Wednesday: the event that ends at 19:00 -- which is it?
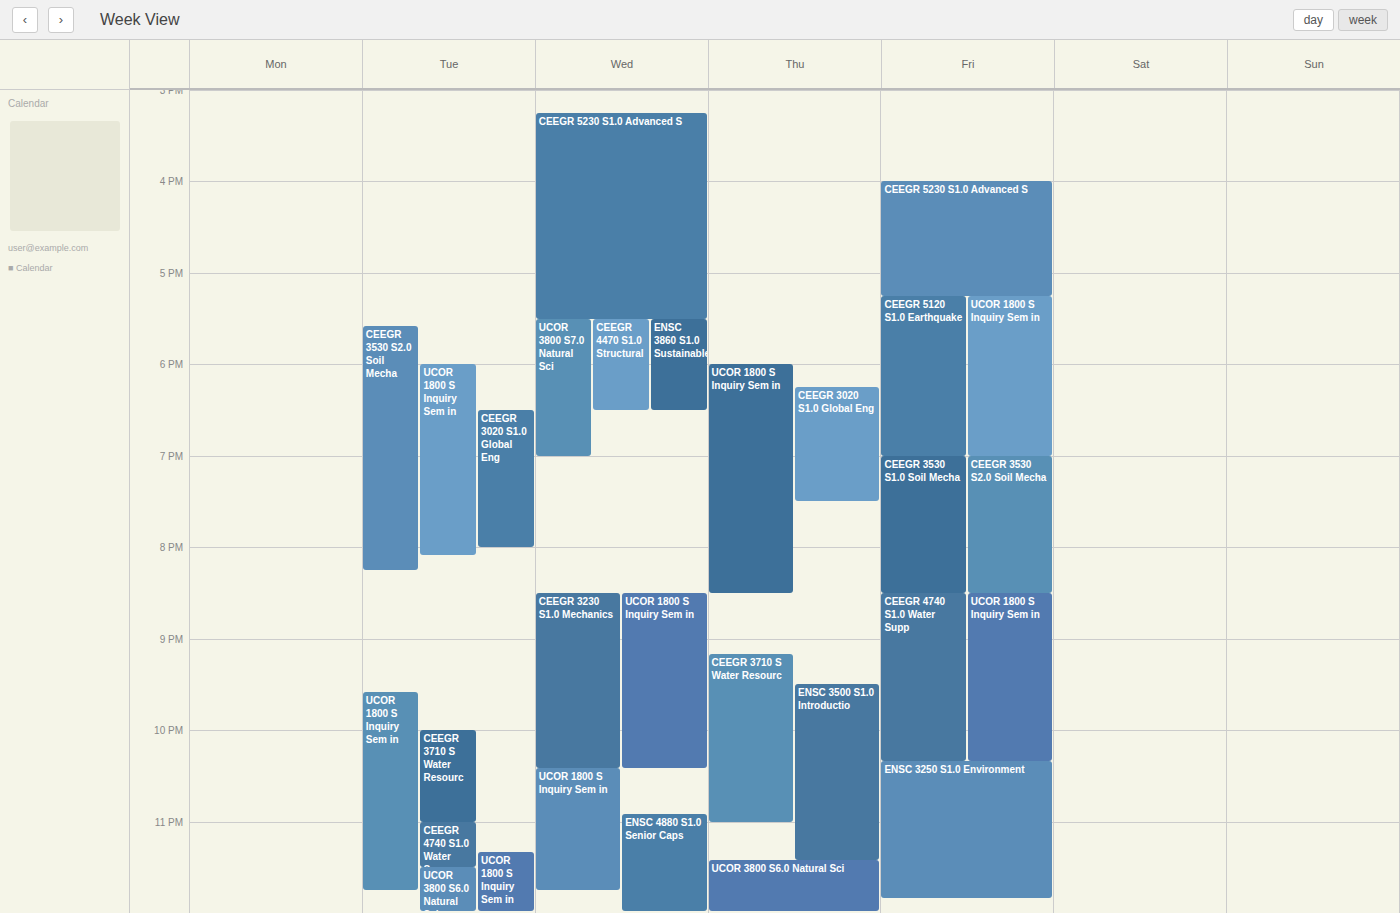
"UCOR 3800 S7.0 Natural Sci"